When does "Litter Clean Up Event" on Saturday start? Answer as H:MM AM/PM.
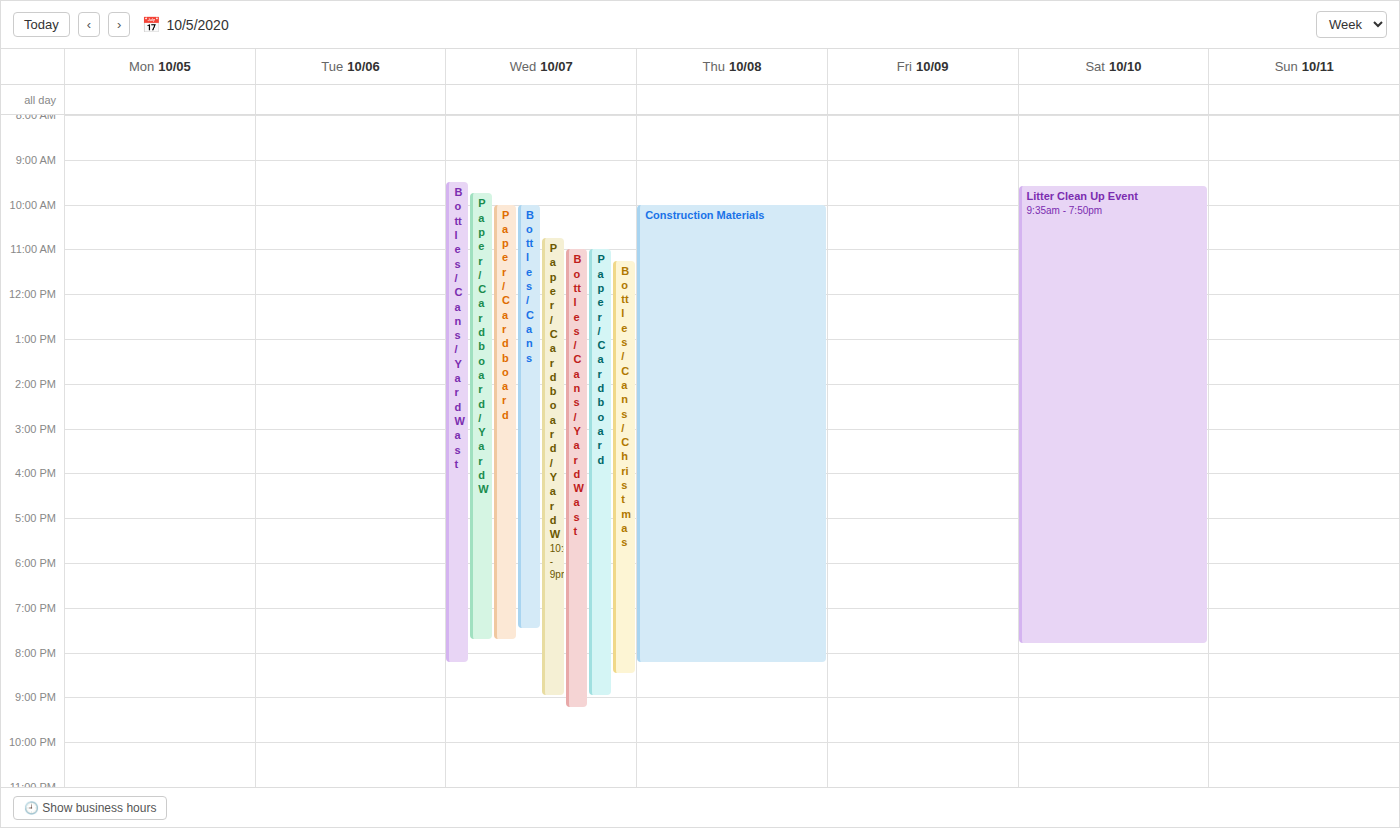
9:35 AM